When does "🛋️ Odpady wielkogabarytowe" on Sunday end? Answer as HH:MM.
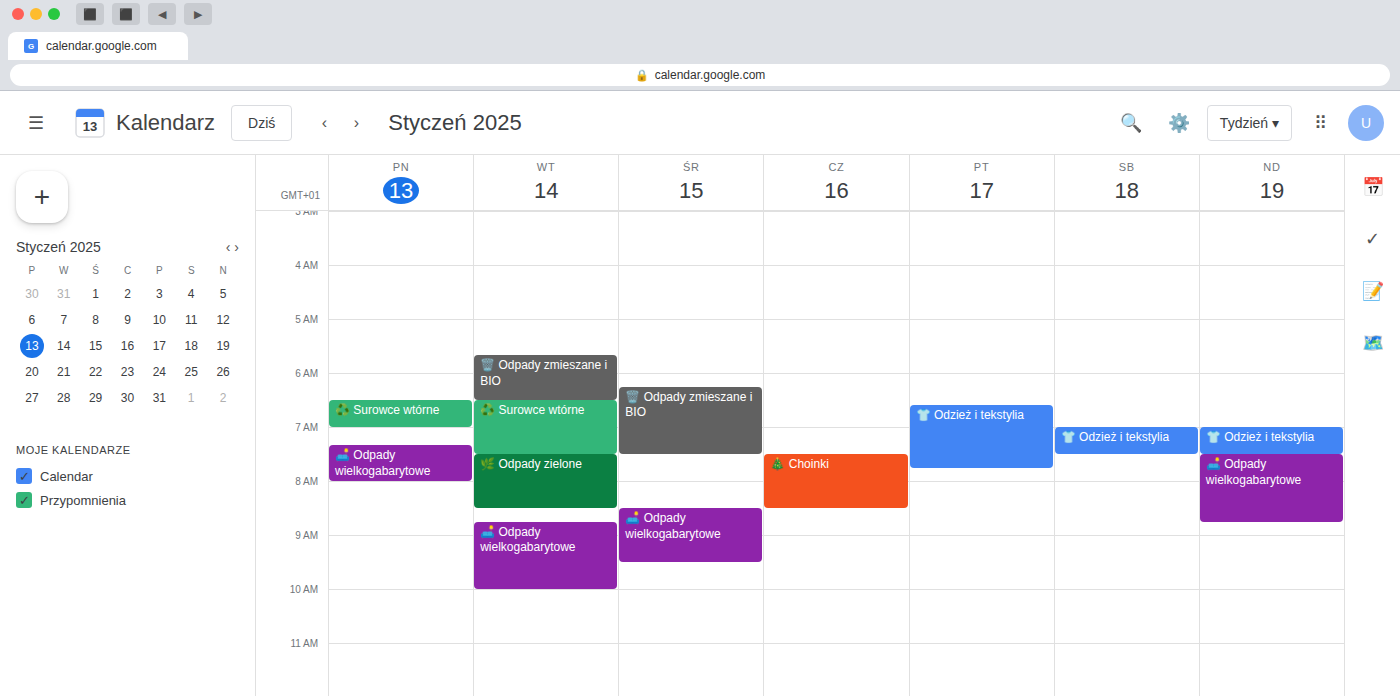
08:45